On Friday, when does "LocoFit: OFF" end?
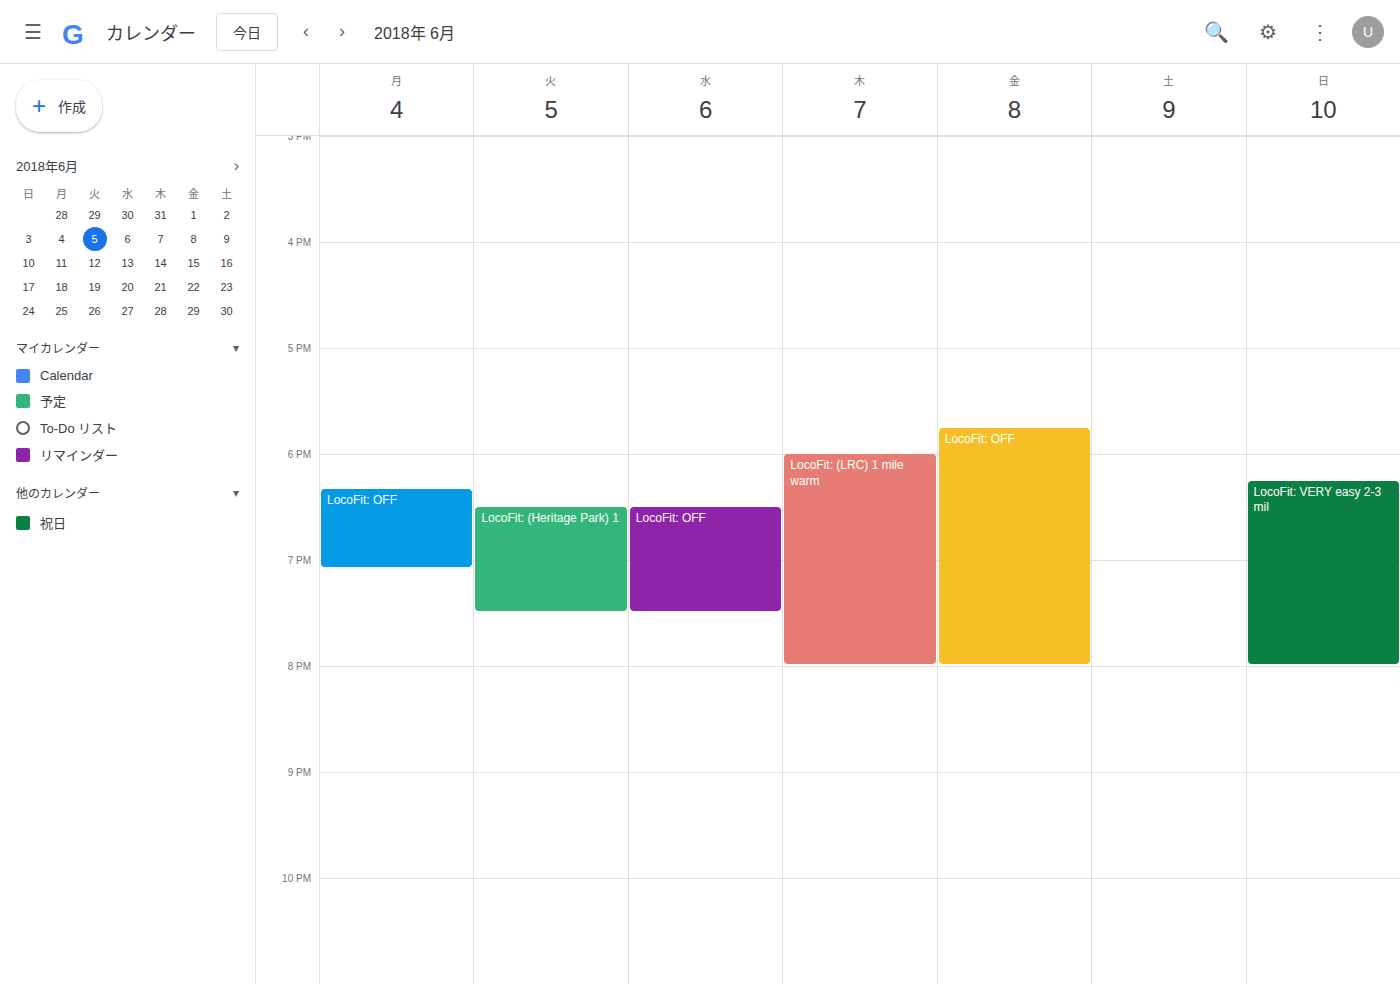
8:00 PM